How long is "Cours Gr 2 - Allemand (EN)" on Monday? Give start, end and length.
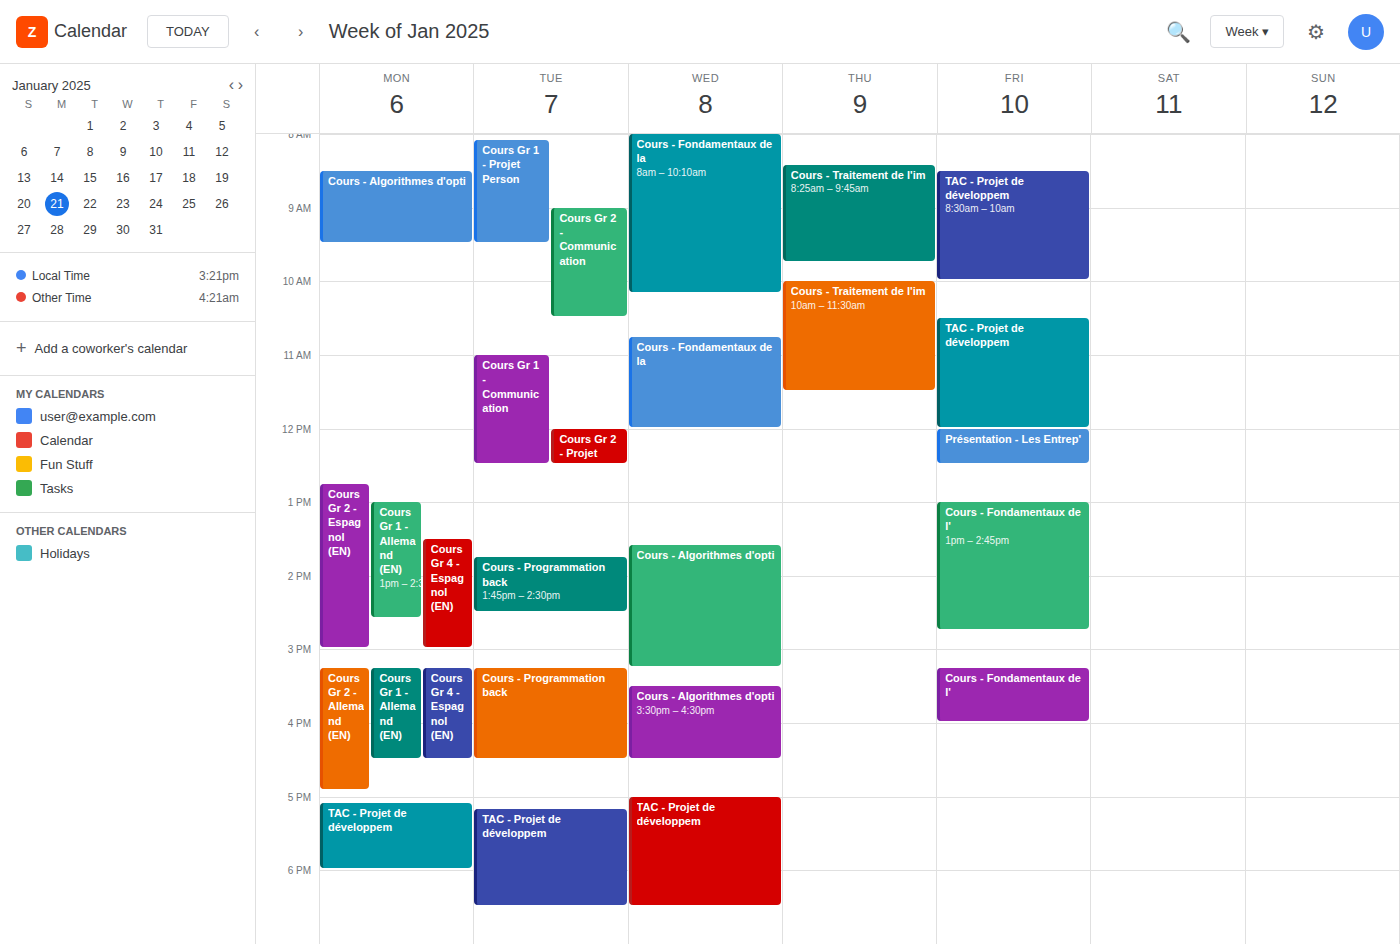
3:15 PM to 4:55 PM, 1 hour 40 minutes